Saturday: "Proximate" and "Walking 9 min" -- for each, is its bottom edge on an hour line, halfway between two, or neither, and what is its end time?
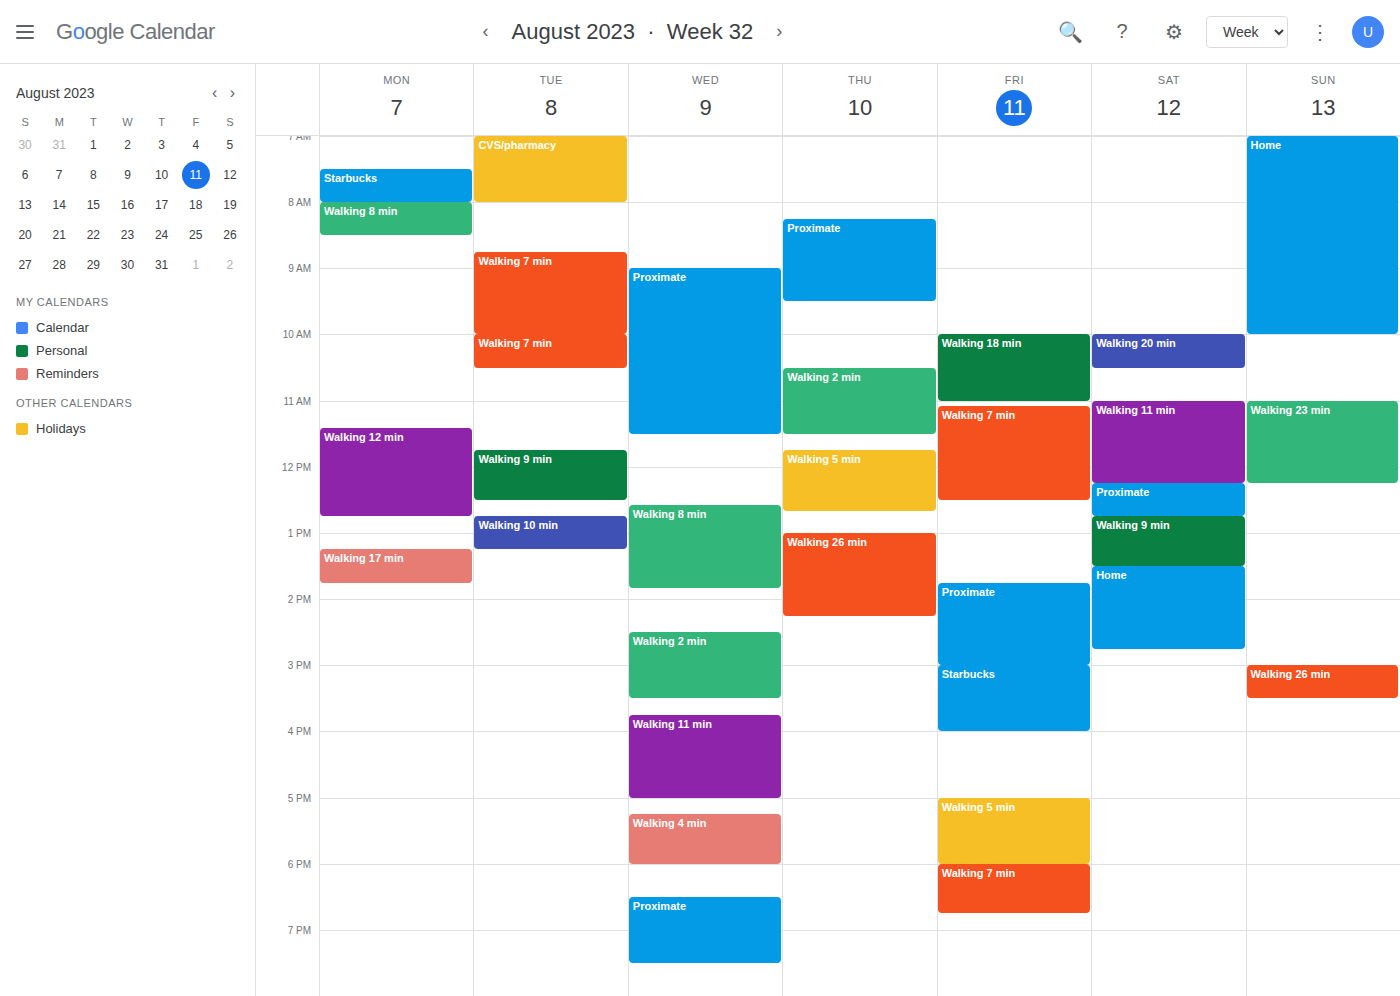
"Proximate": 12:45 PM, neither: three quarters of the way from the 12 PM line to the 1 PM line. "Walking 9 min": 1:30 PM, halfway between the 1 PM and 2 PM lines.